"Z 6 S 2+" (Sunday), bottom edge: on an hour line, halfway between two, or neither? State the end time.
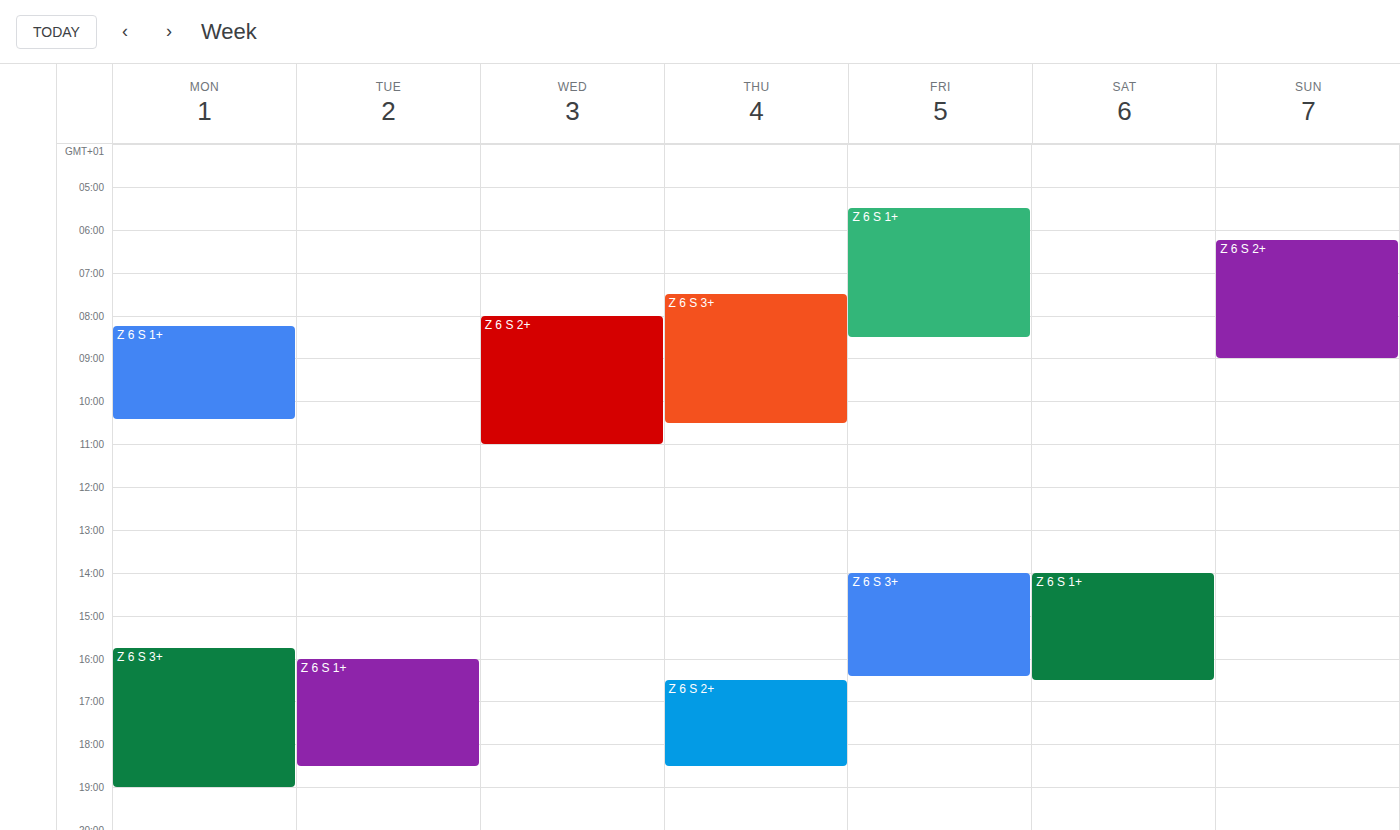
9:00 AM -- exactly on the 9 AM line.